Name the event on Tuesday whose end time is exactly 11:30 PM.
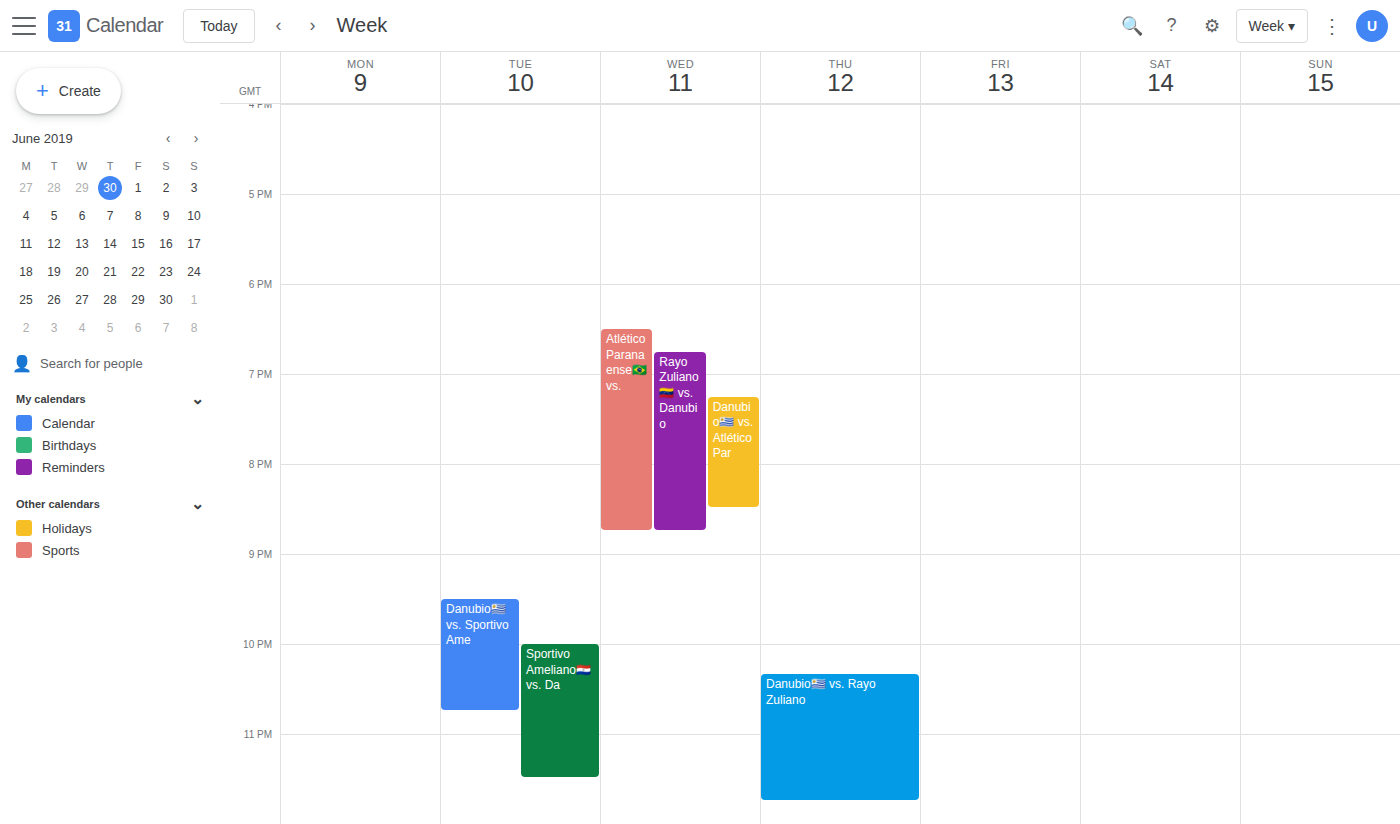
"Sportivo Ameliano🇵🇾 vs. Da"